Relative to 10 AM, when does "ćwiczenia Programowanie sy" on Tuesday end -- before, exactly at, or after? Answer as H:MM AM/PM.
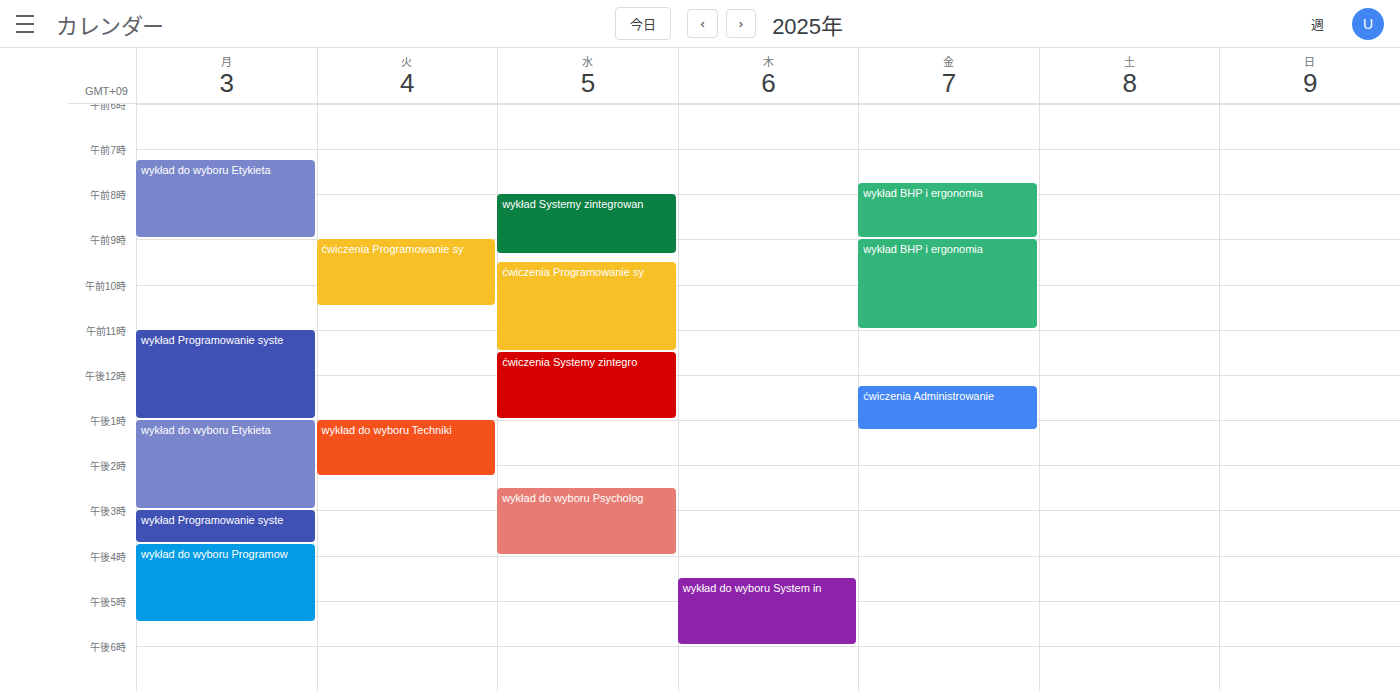
10:30 AM -- after 10 AM, 30 minutes below the 10 AM line.